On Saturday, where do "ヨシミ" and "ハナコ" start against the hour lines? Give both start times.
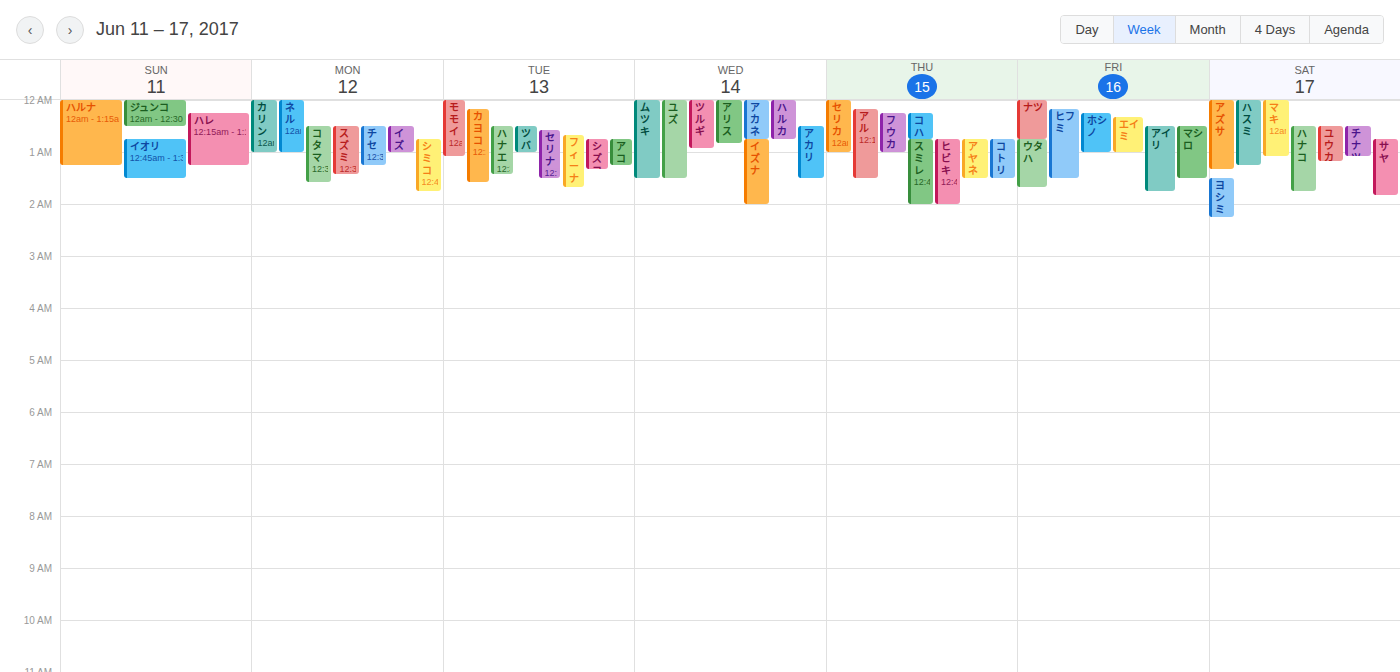
"ヨシミ": 1:30 AM, halfway between the 1 AM and 2 AM lines. "ハナコ": 12:30 AM, halfway between the 12 AM and 1 AM lines.